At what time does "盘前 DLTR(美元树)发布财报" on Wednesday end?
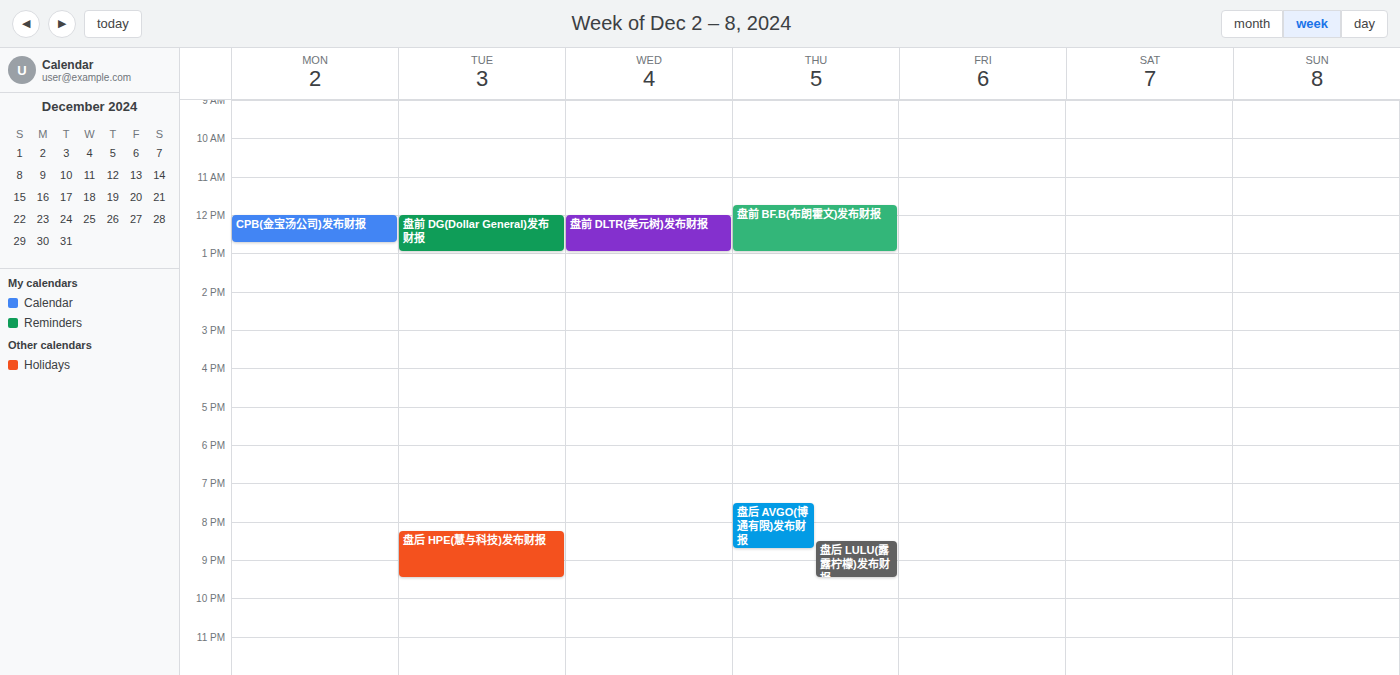
1:00 PM